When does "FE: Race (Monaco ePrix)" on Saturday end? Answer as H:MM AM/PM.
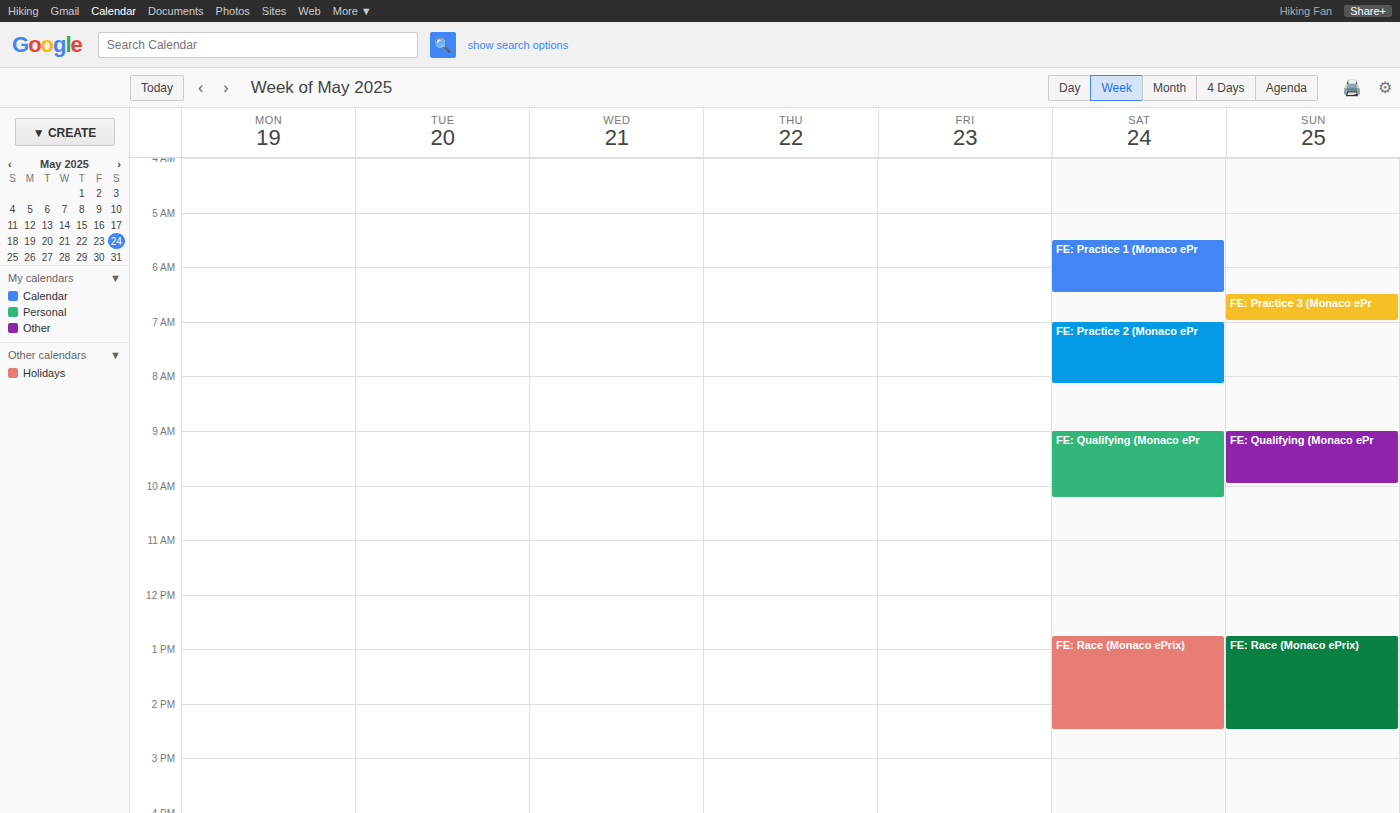
2:30 PM